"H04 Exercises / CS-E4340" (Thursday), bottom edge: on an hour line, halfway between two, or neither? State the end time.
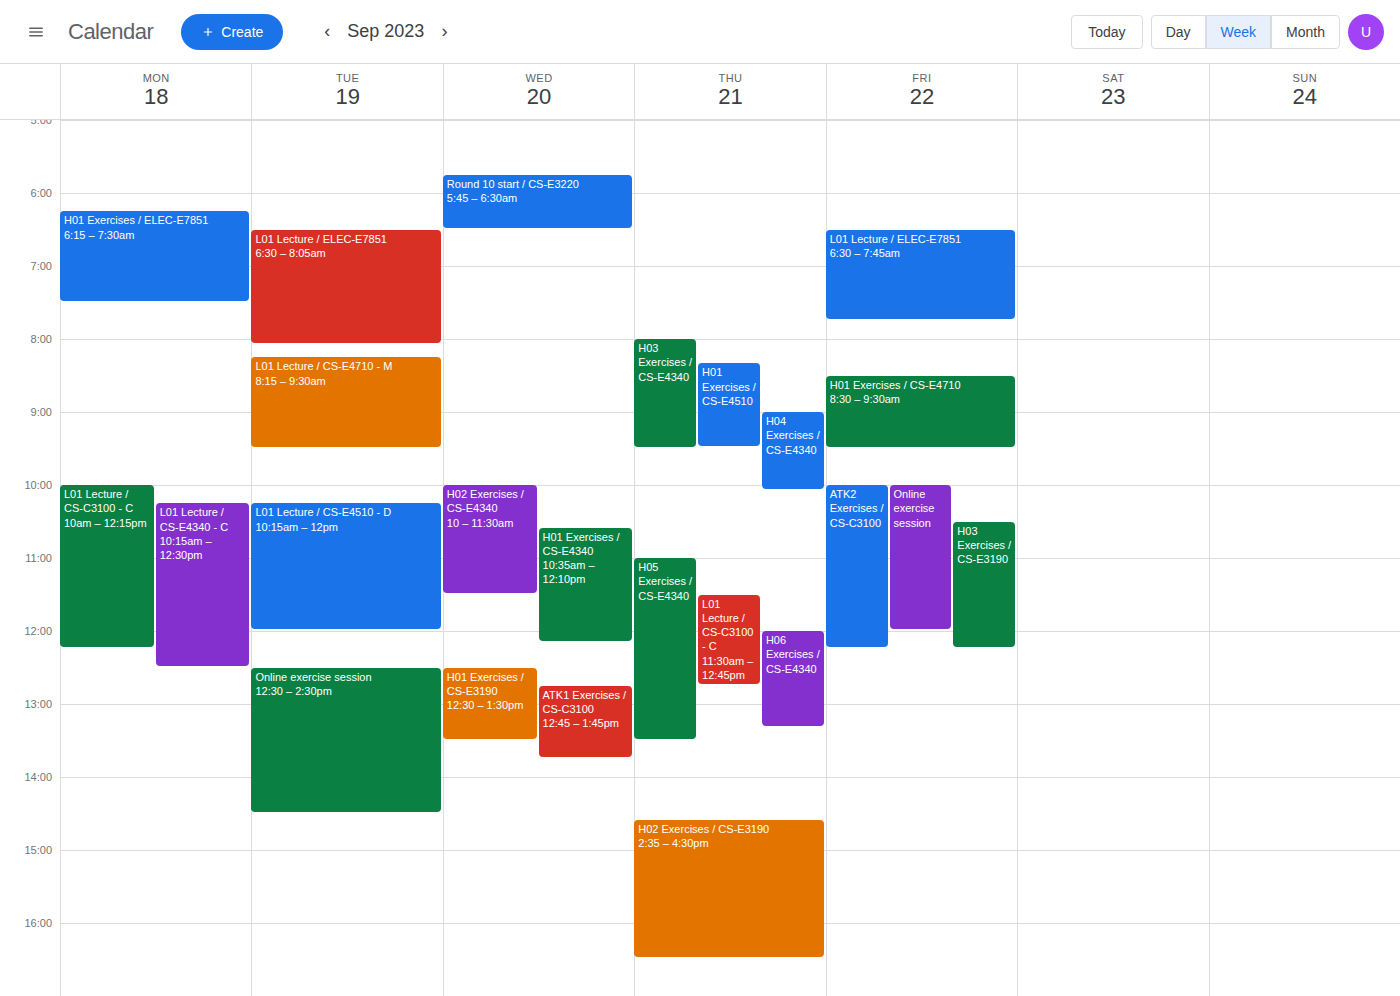
10:05 AM -- neither: 5 minutes below the 10 AM line and 55 minutes above the 11 AM line.